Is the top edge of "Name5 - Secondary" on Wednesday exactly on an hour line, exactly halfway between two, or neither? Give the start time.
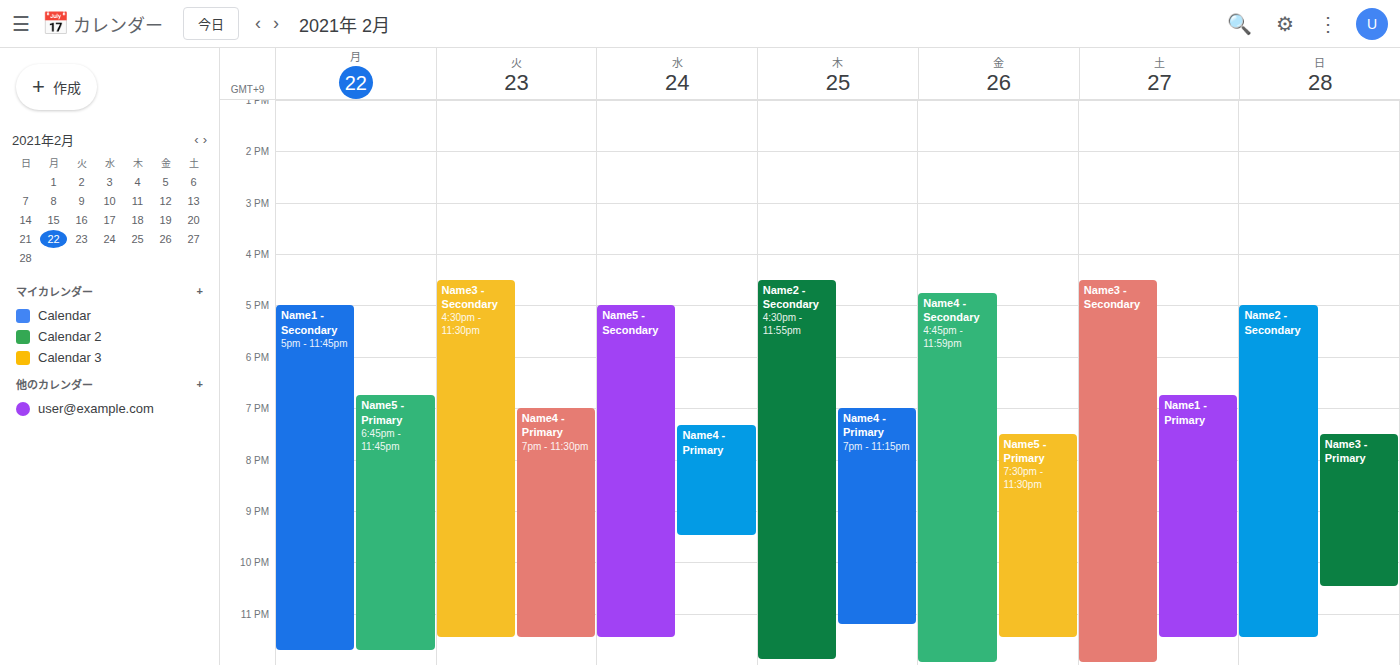
5:00 PM -- exactly on the 5 PM line.